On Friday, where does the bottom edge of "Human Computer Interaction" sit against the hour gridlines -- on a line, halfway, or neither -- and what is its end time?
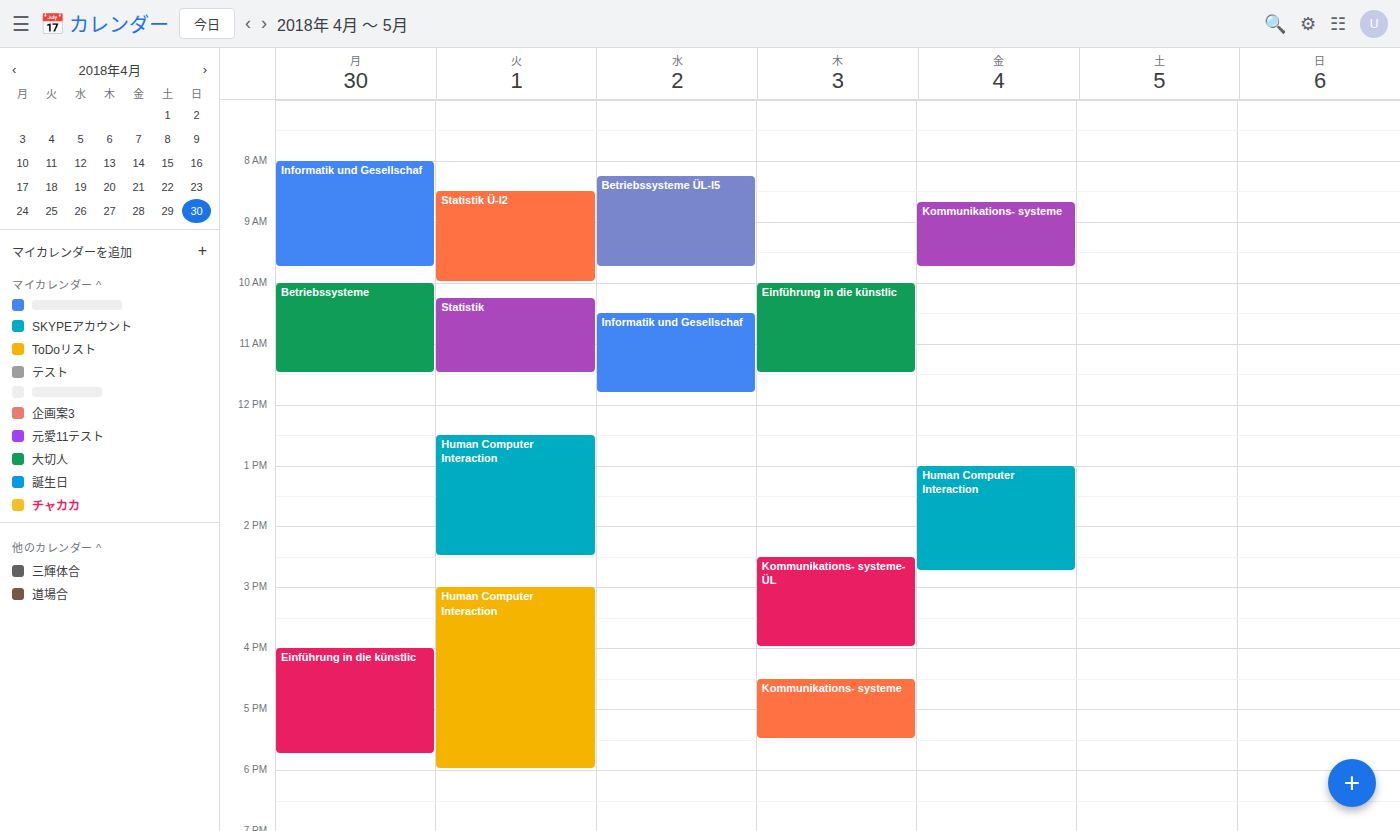
2:45 PM -- neither: three quarters of the way from the 2 PM line to the 3 PM line.